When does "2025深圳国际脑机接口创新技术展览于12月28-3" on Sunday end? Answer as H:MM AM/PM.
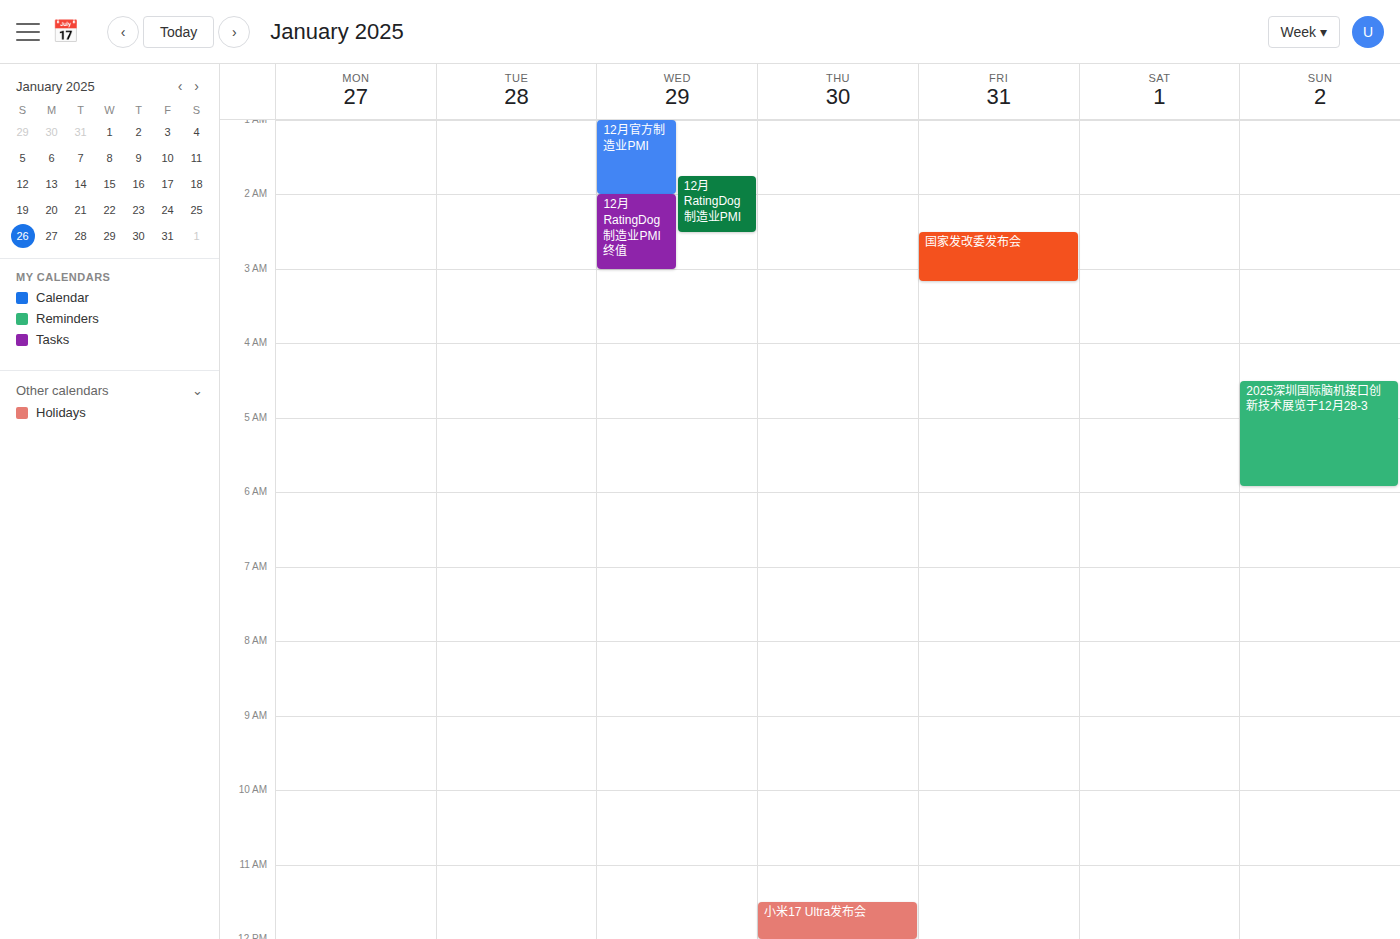
5:55 AM